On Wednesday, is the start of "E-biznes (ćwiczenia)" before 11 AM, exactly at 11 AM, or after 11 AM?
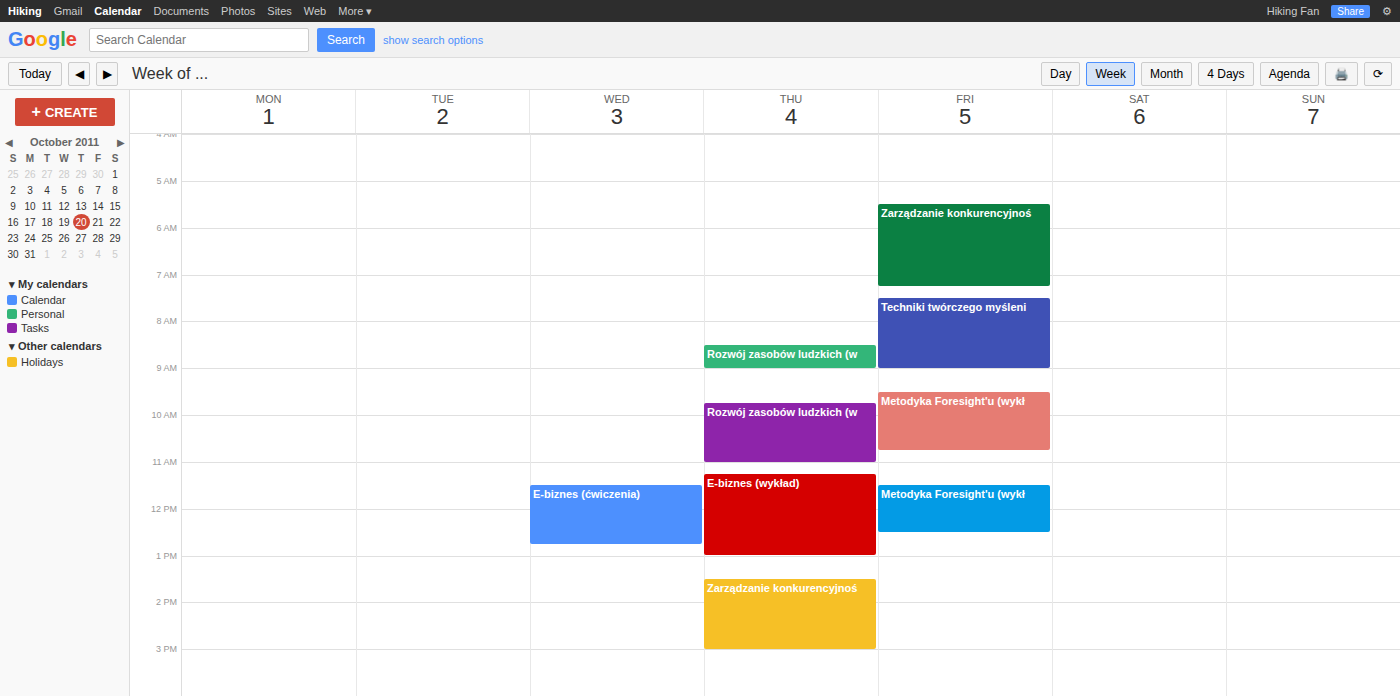
11:30 AM -- after 11 AM, 30 minutes below the 11 AM line.